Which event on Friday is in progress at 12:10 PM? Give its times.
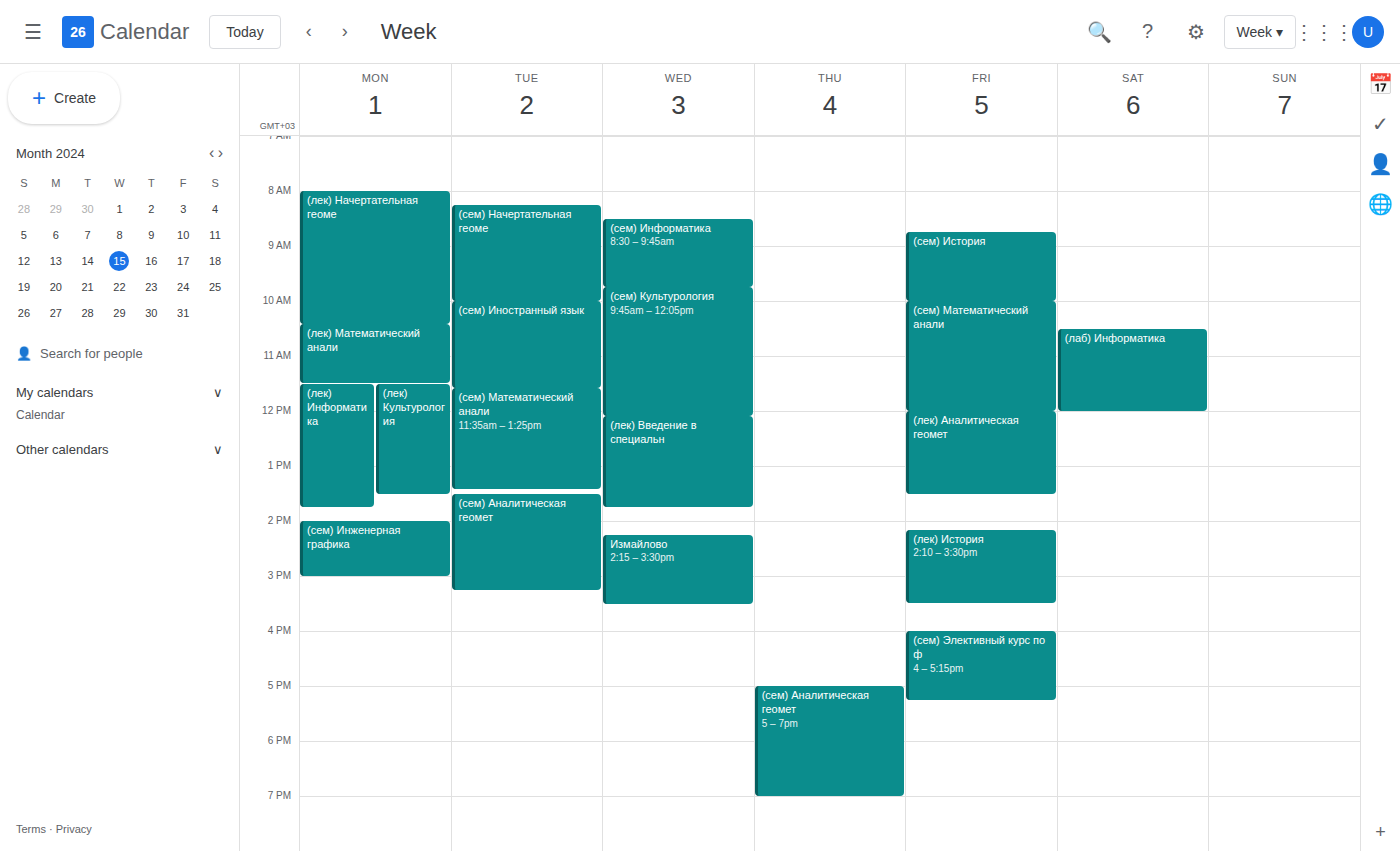
"(лек) Аналитическая геомет", 12:00 PM to 1:30 PM